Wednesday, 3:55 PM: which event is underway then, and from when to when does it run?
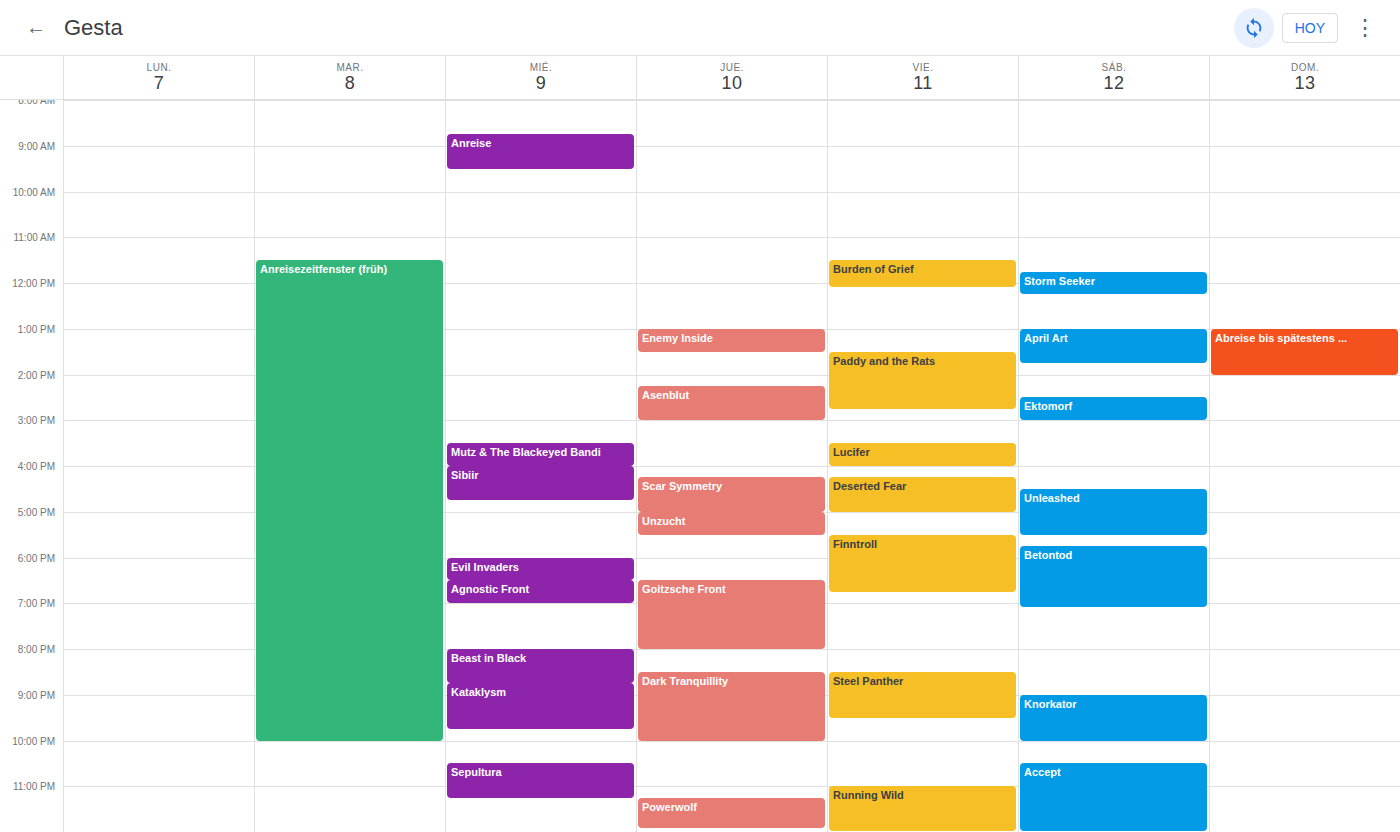
"Mutz & The Blackeyed Bandi", 3:30 PM to 4:00 PM